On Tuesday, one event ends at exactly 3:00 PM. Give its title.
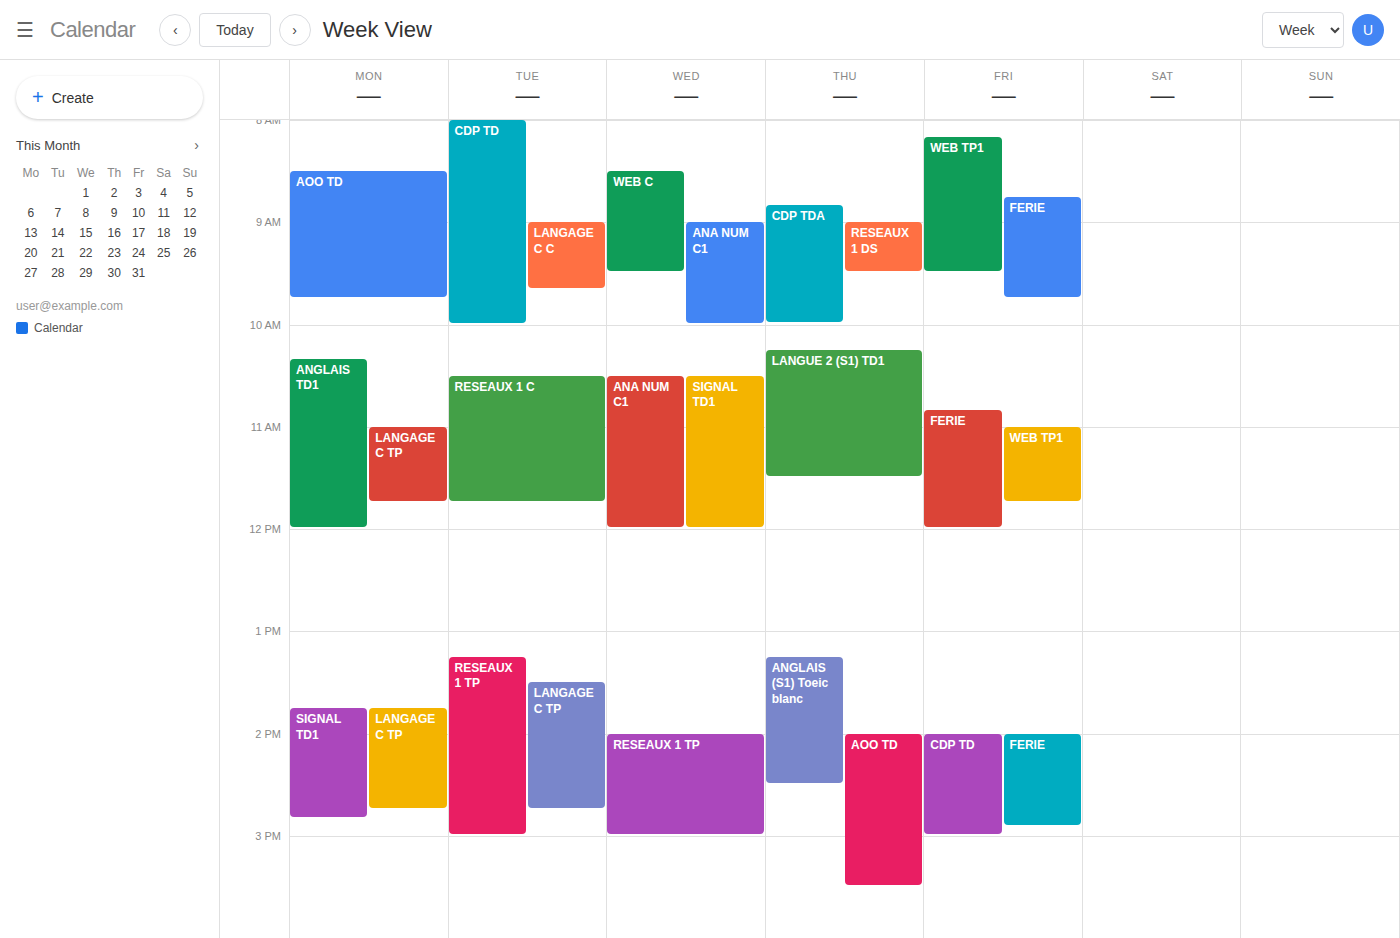
"RESEAUX 1 TP"